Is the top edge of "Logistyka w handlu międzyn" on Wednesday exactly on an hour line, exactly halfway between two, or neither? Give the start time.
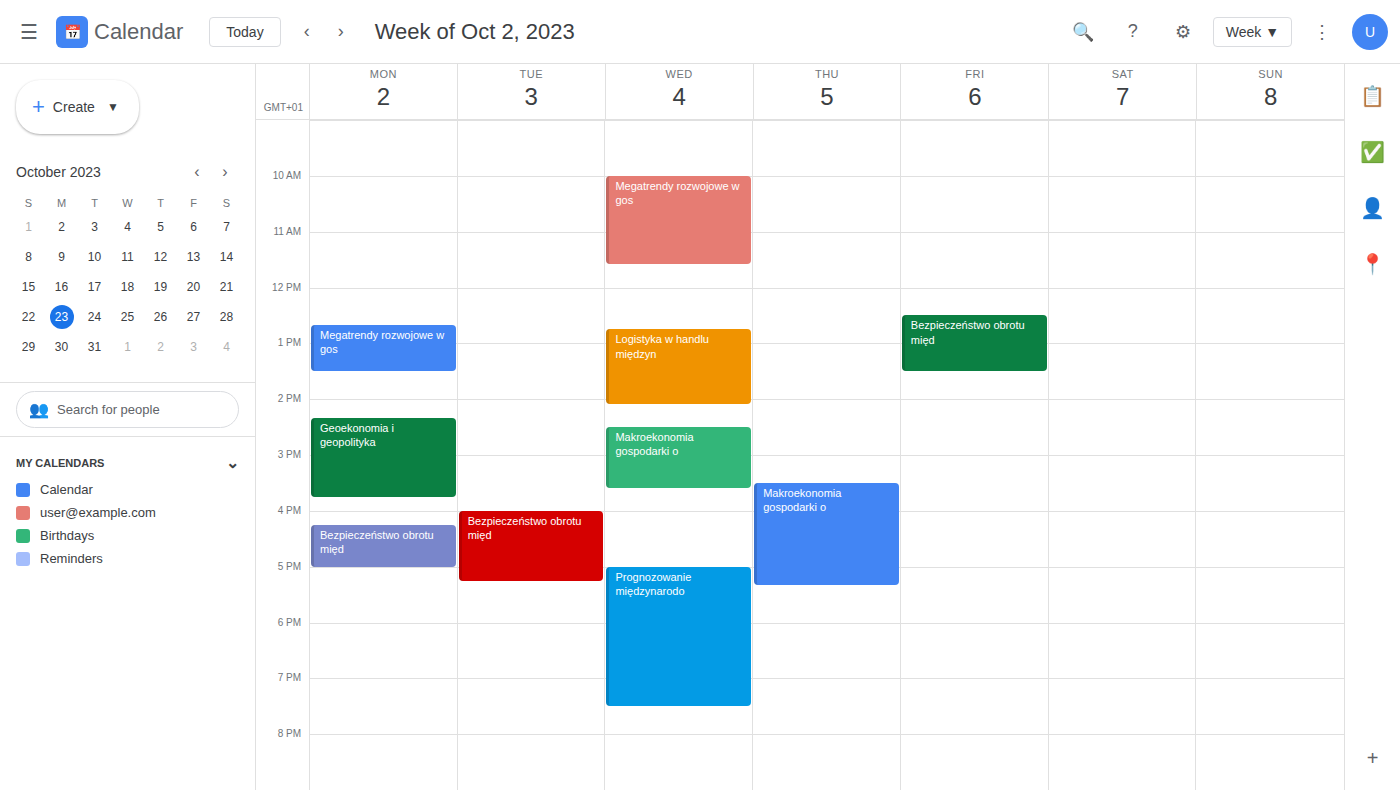
12:45 PM -- neither: three quarters of the way from the 12 PM line to the 1 PM line.